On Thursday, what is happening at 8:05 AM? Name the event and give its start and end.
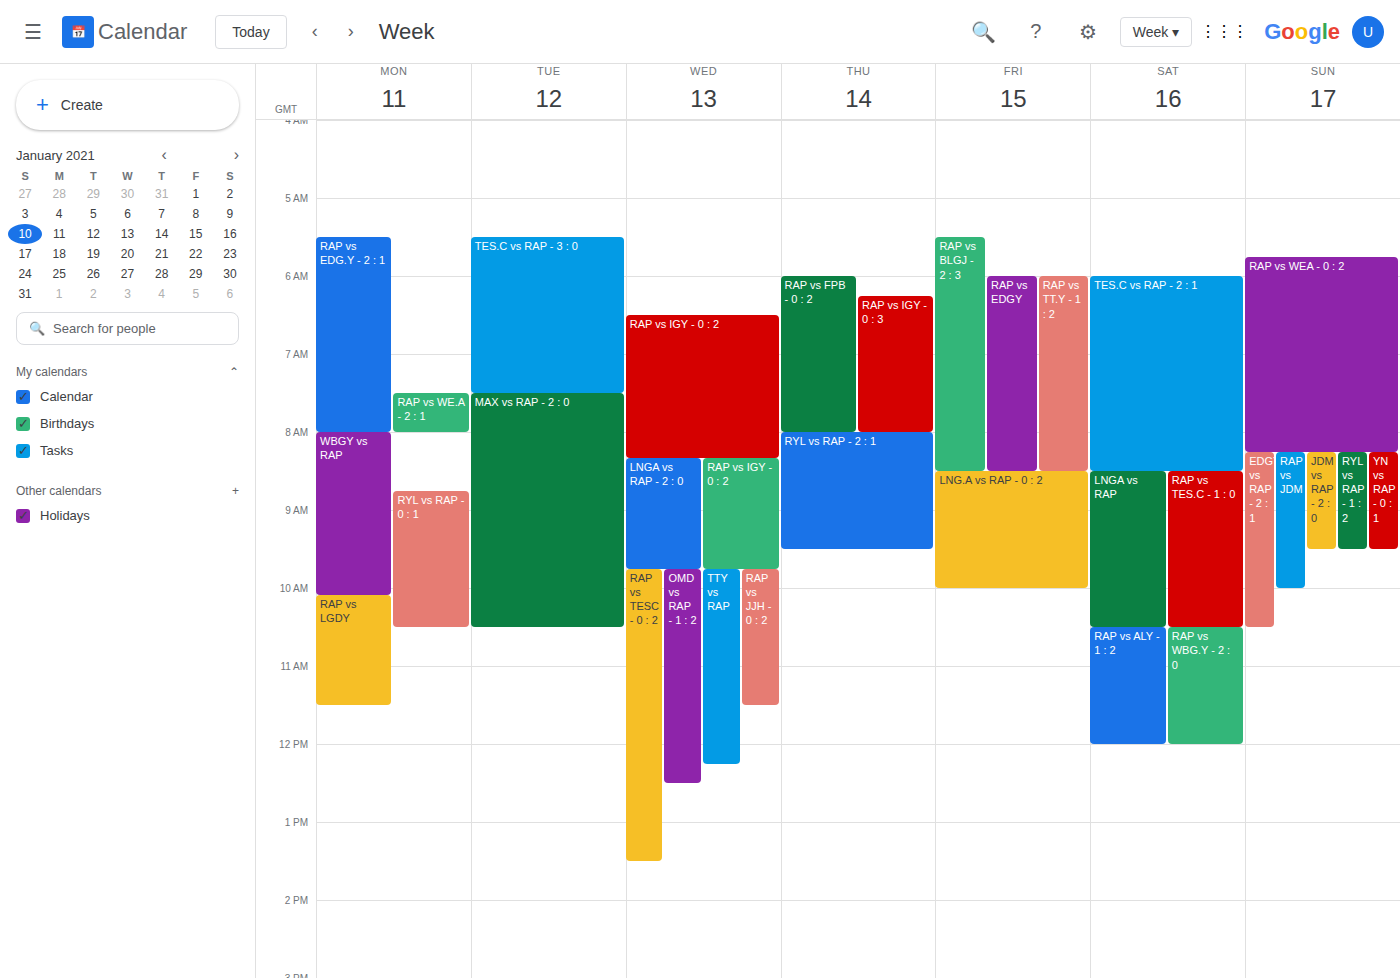
"RYL vs RAP - 2 : 1", 8:00 AM to 9:30 AM